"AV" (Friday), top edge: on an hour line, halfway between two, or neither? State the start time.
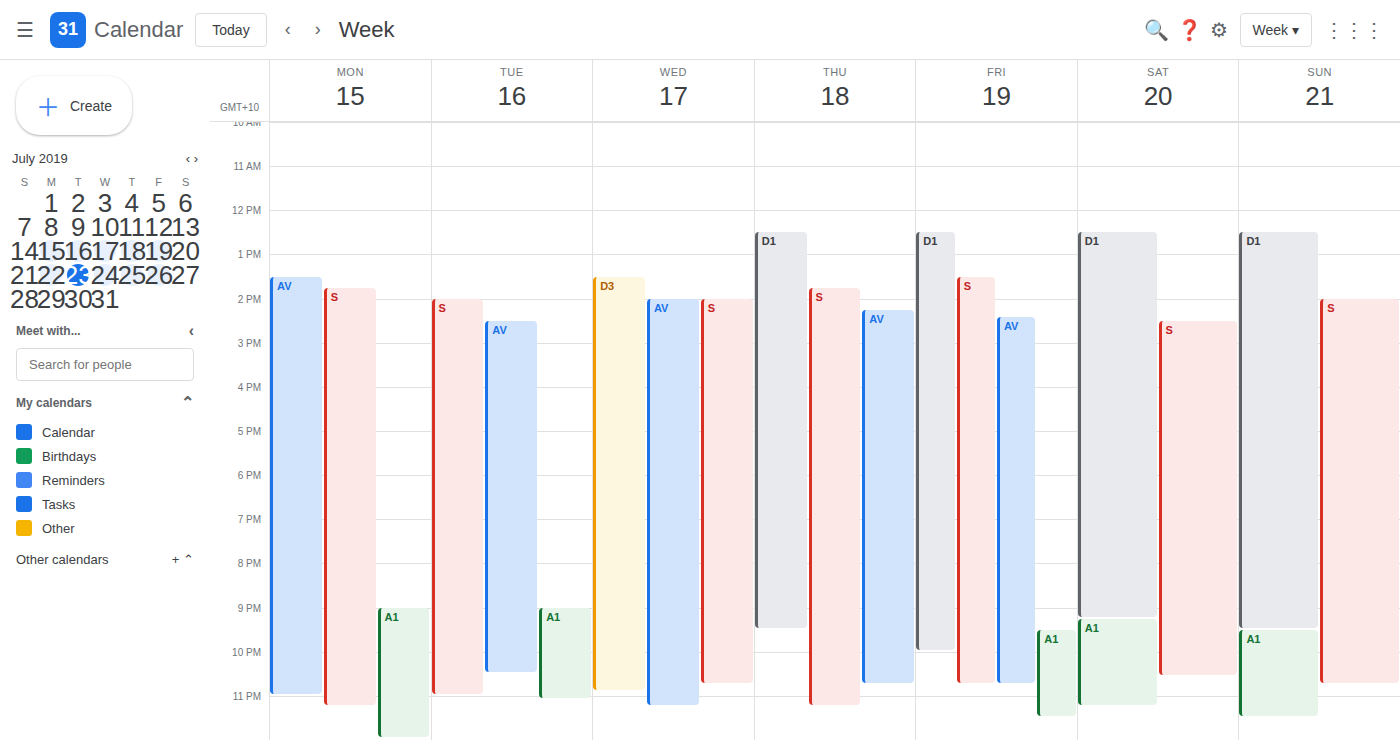
2:25 PM -- neither: 25 minutes below the 2 PM line and 35 minutes above the 3 PM line.